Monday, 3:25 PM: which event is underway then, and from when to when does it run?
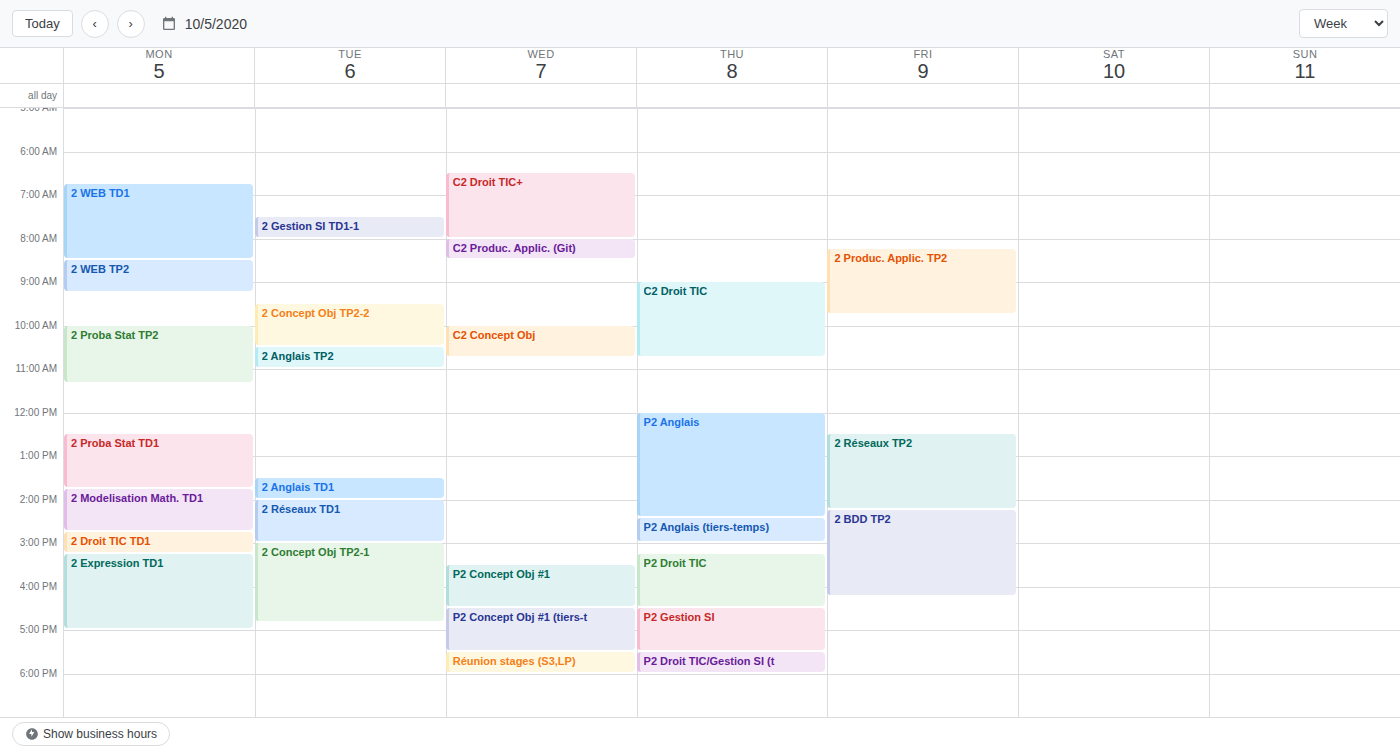
"2 Expression TD1", 3:15 PM to 5:00 PM